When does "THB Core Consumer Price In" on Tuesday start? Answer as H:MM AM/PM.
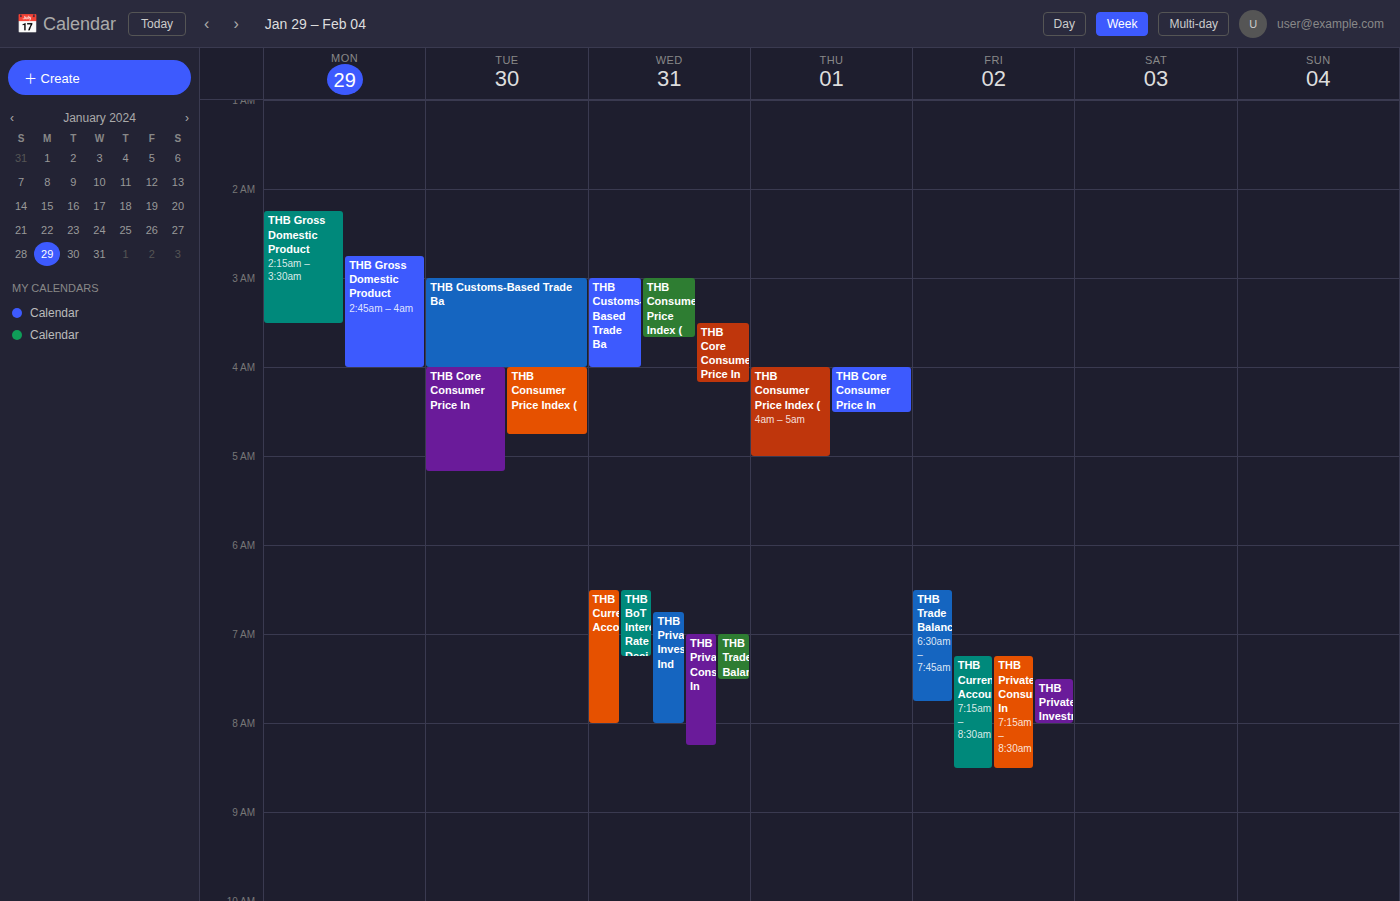
4:00 AM